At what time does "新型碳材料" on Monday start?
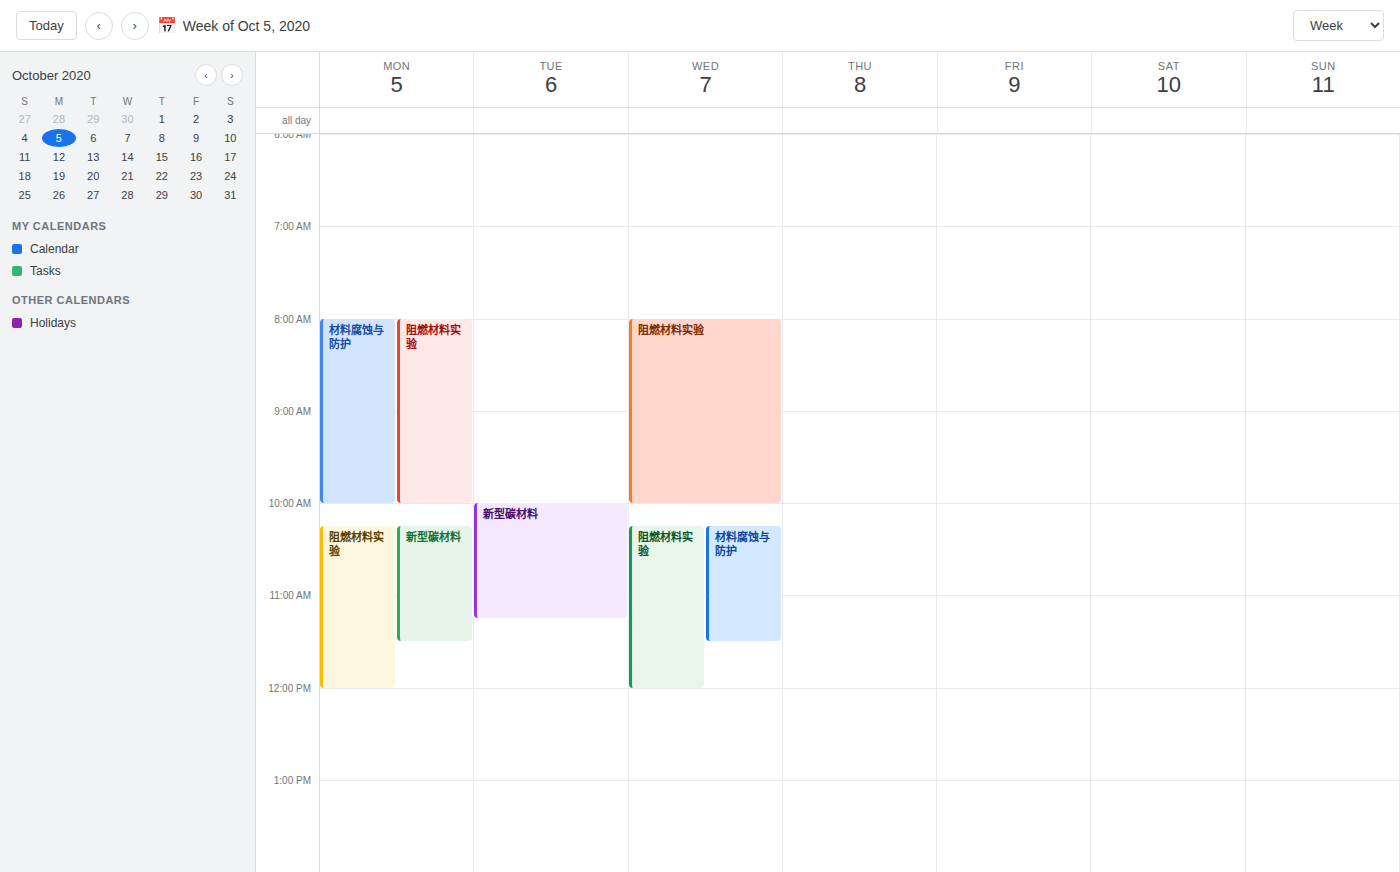
10:15 AM